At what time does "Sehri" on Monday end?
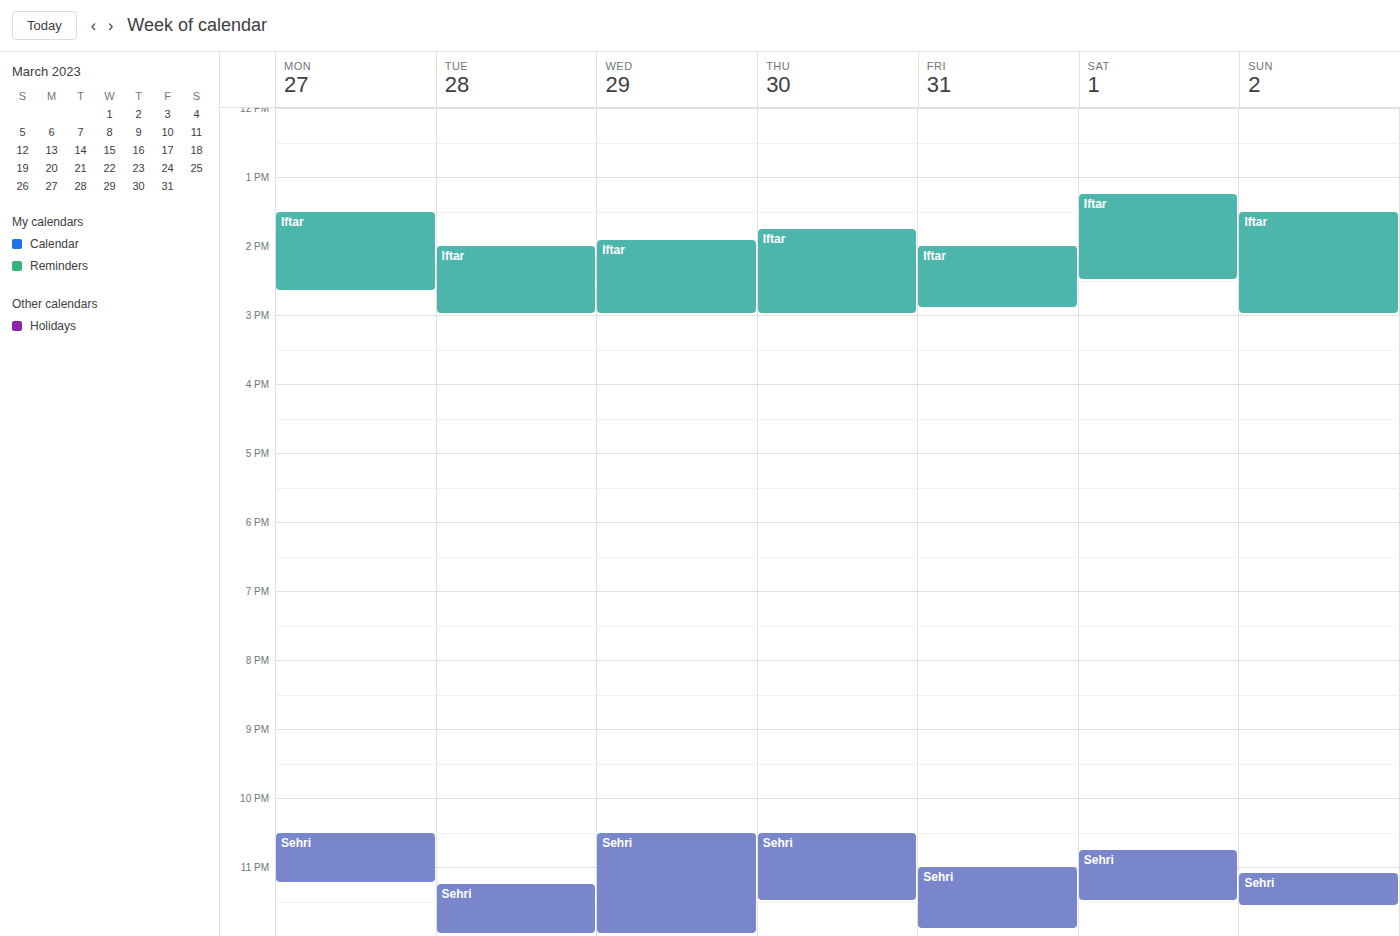
11:15 PM